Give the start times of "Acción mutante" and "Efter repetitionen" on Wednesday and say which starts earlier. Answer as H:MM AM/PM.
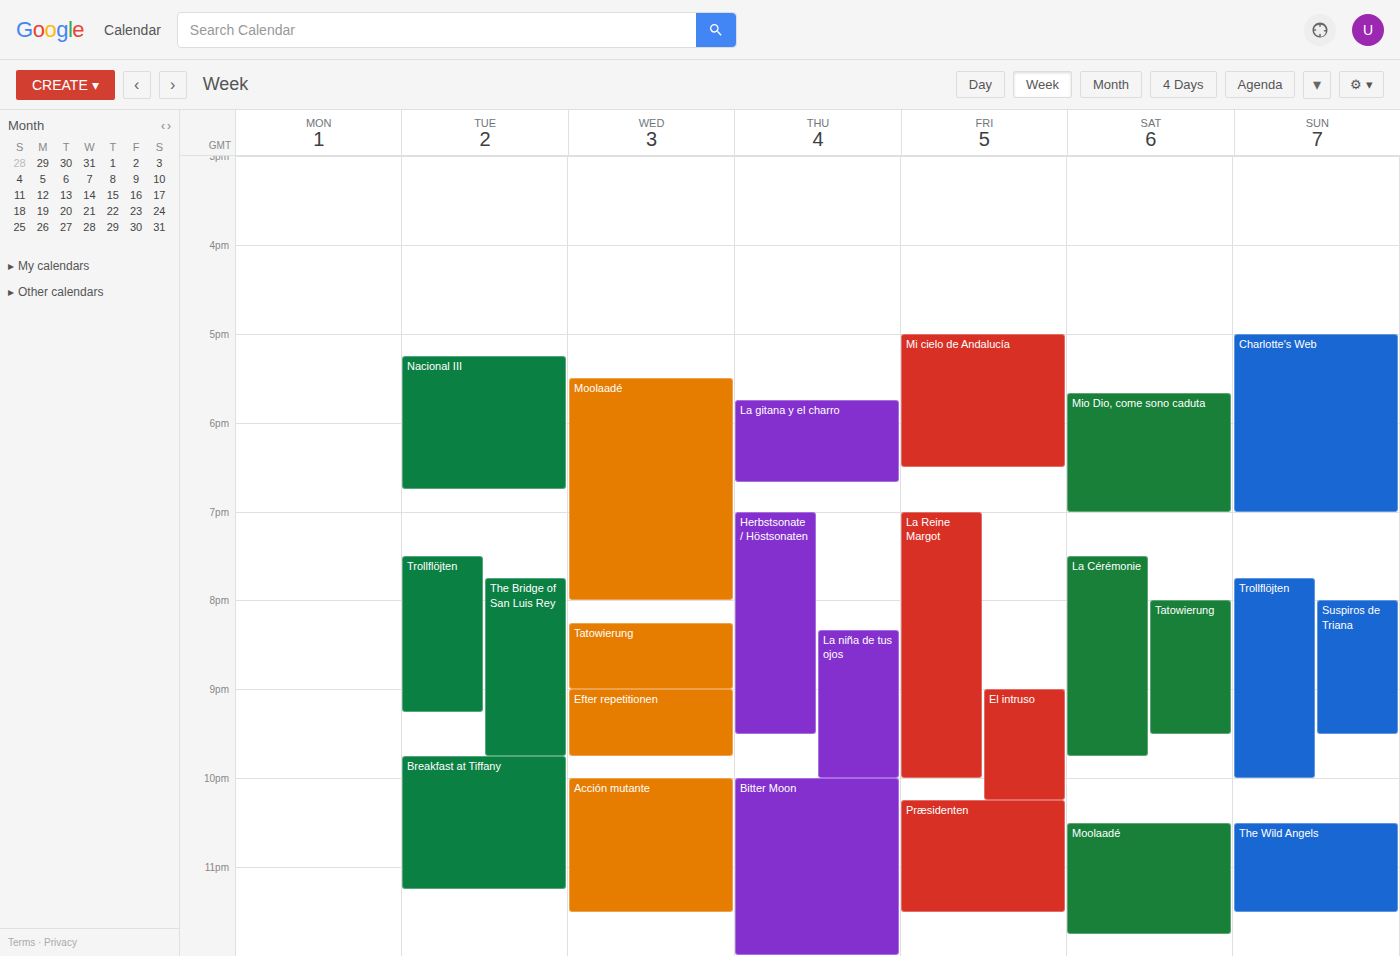
"Efter repetitionen" 9:00 PM; "Acción mutante" 10:00 PM.